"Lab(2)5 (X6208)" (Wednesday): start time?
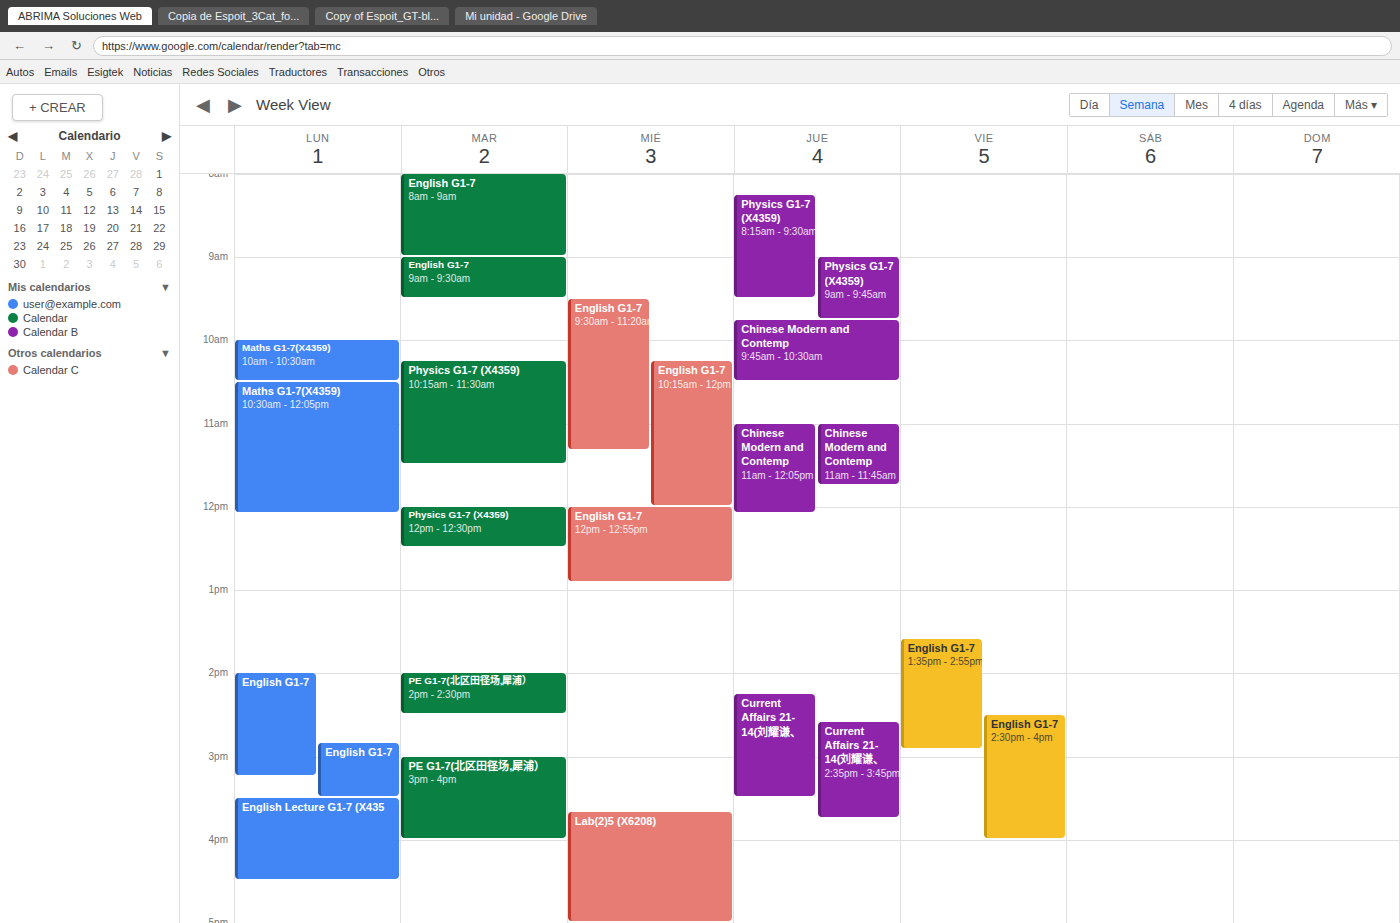
3:40 PM